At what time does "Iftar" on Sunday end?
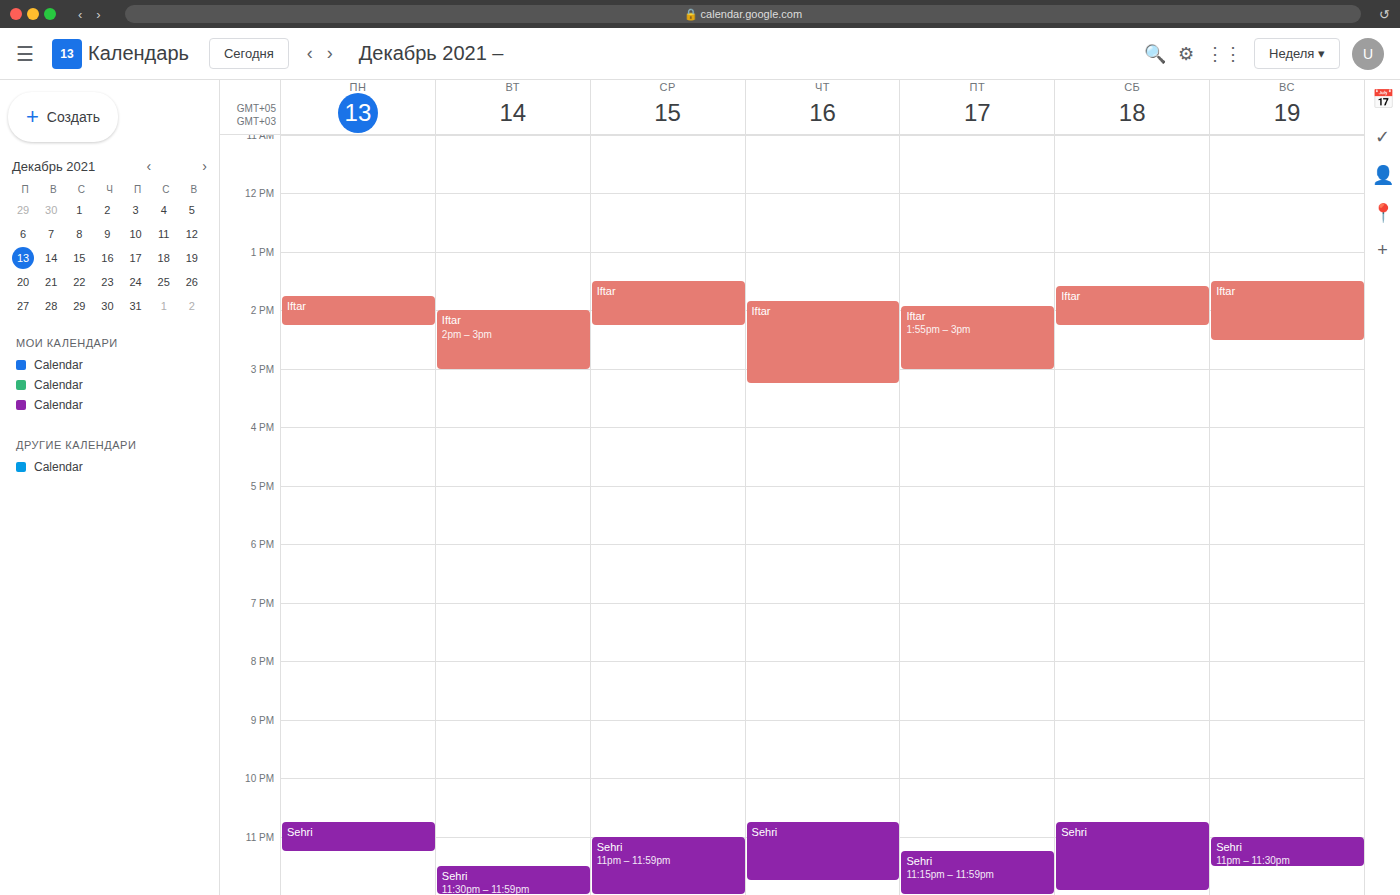
14:30